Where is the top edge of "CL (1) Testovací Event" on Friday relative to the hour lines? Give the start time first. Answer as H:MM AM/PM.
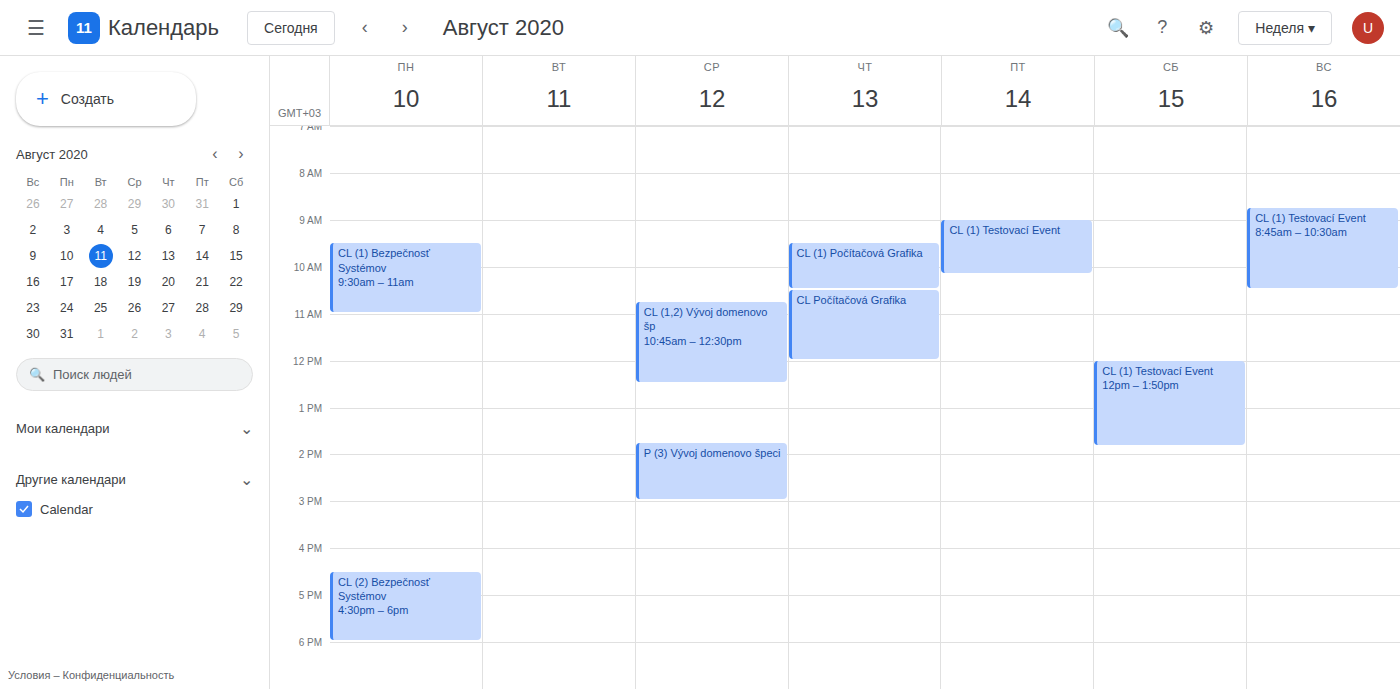
9:00 AM -- exactly on the 9 AM line.